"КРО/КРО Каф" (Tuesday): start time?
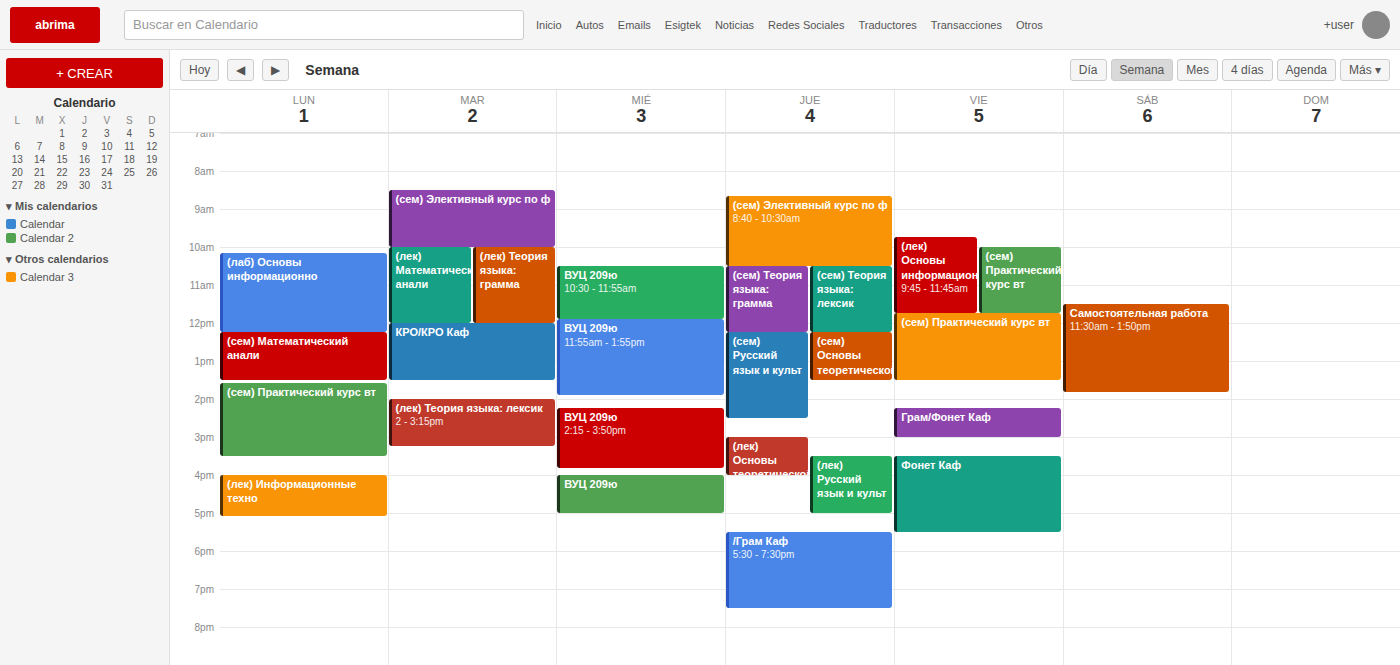
12:00